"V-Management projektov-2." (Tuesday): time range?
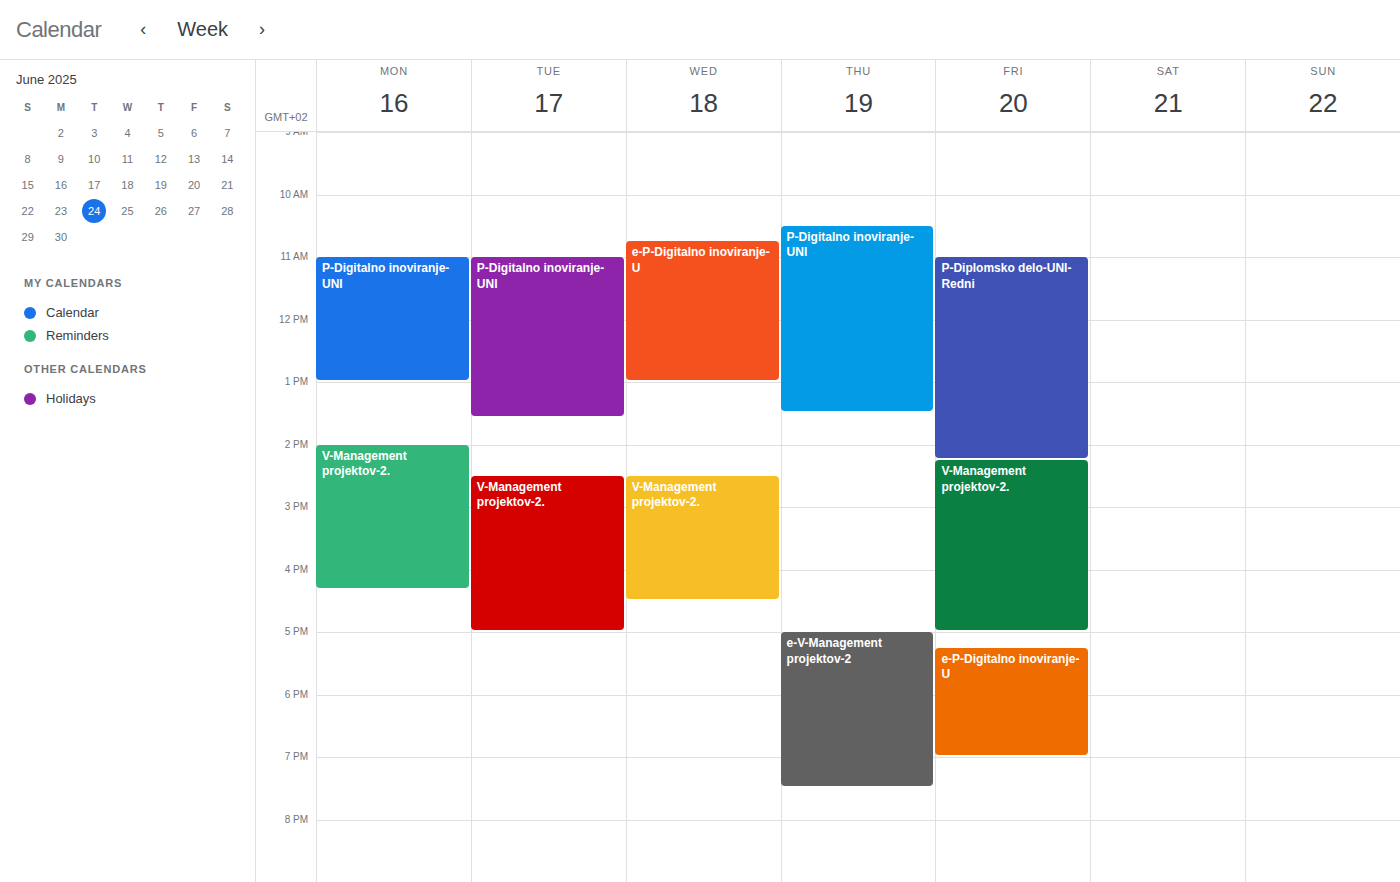
2:30 PM to 5:00 PM